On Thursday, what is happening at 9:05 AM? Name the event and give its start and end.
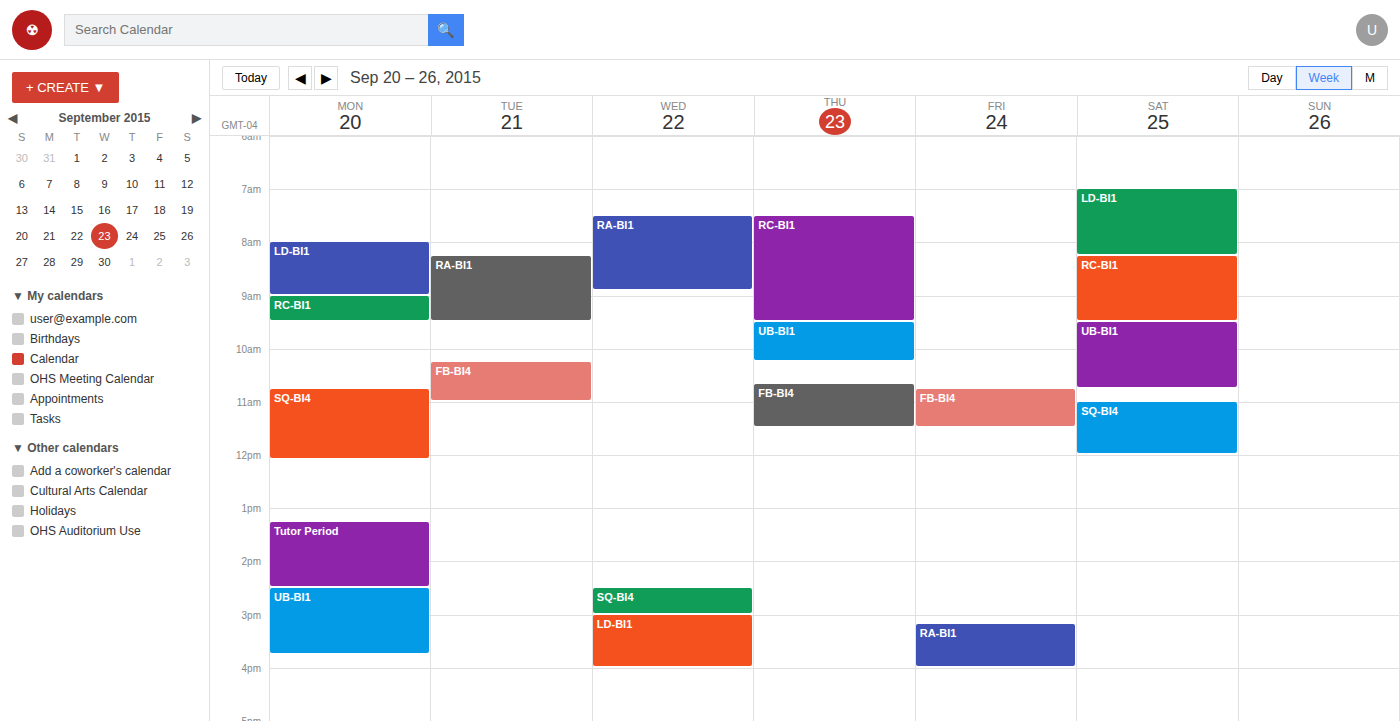
"RC-BI1", 7:30 AM to 9:30 AM